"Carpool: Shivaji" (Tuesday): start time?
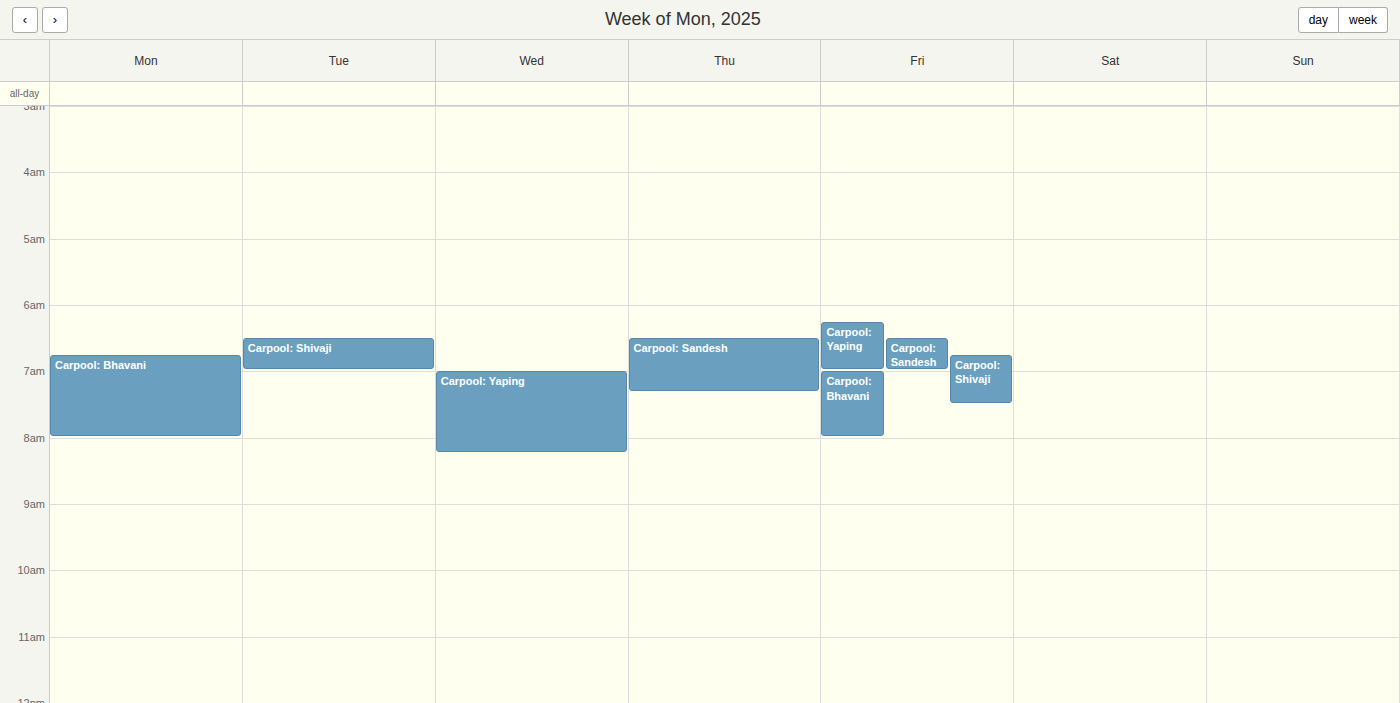
6:30 AM